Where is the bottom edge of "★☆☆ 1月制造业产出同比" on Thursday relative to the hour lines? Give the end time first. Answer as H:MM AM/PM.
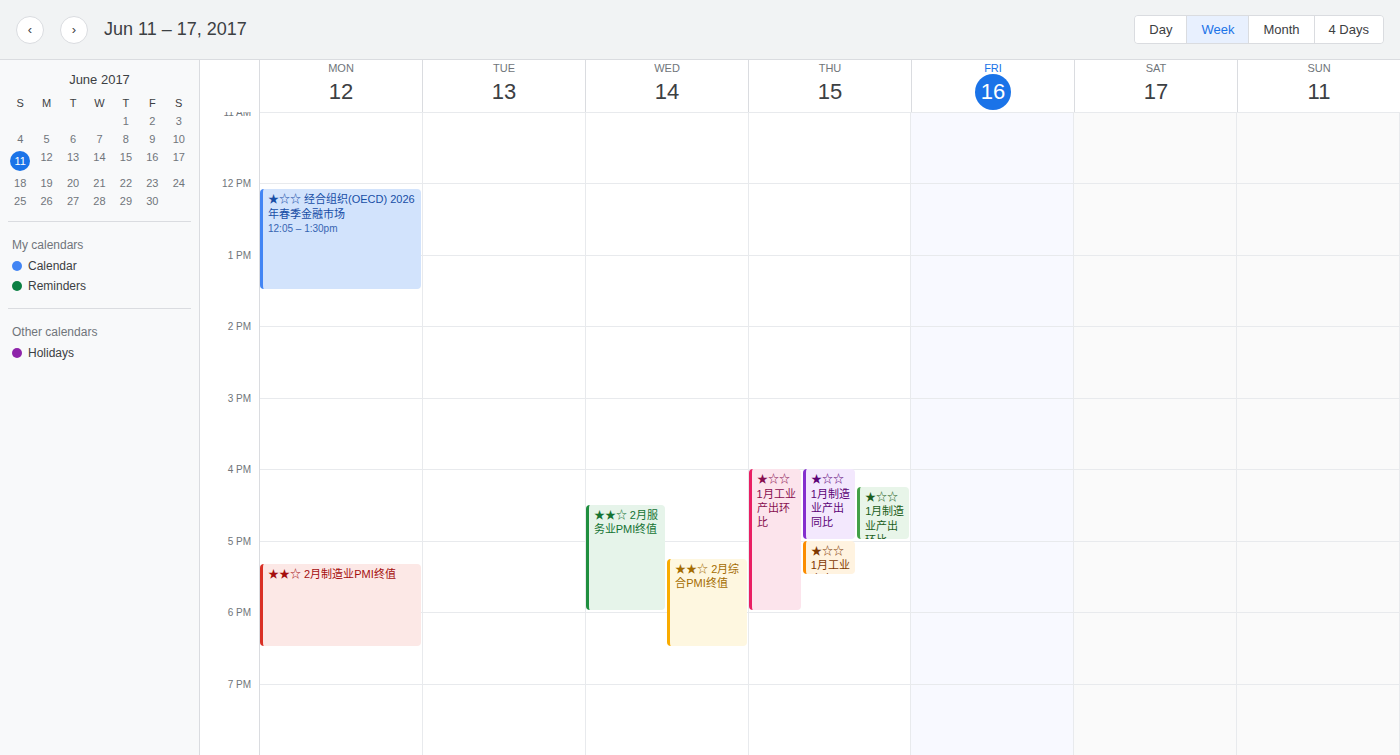
5:00 PM -- exactly on the 5 PM line.